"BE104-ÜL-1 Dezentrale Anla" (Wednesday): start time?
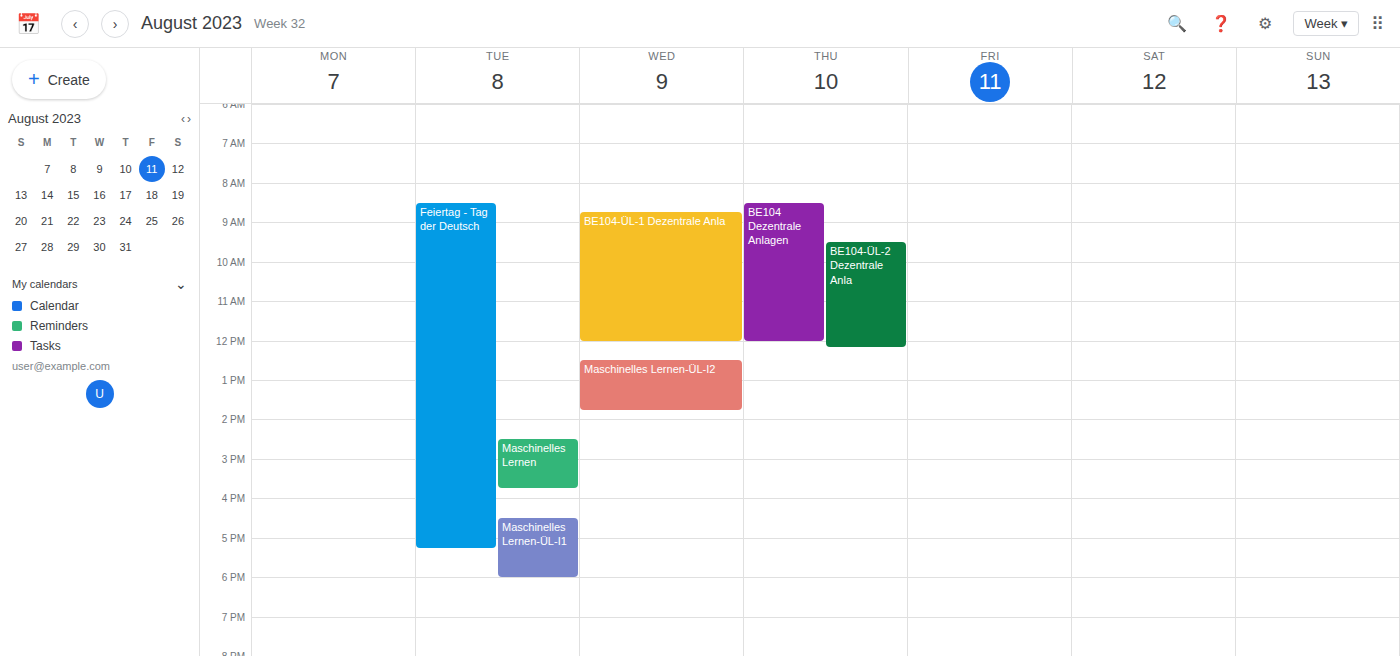
08:45